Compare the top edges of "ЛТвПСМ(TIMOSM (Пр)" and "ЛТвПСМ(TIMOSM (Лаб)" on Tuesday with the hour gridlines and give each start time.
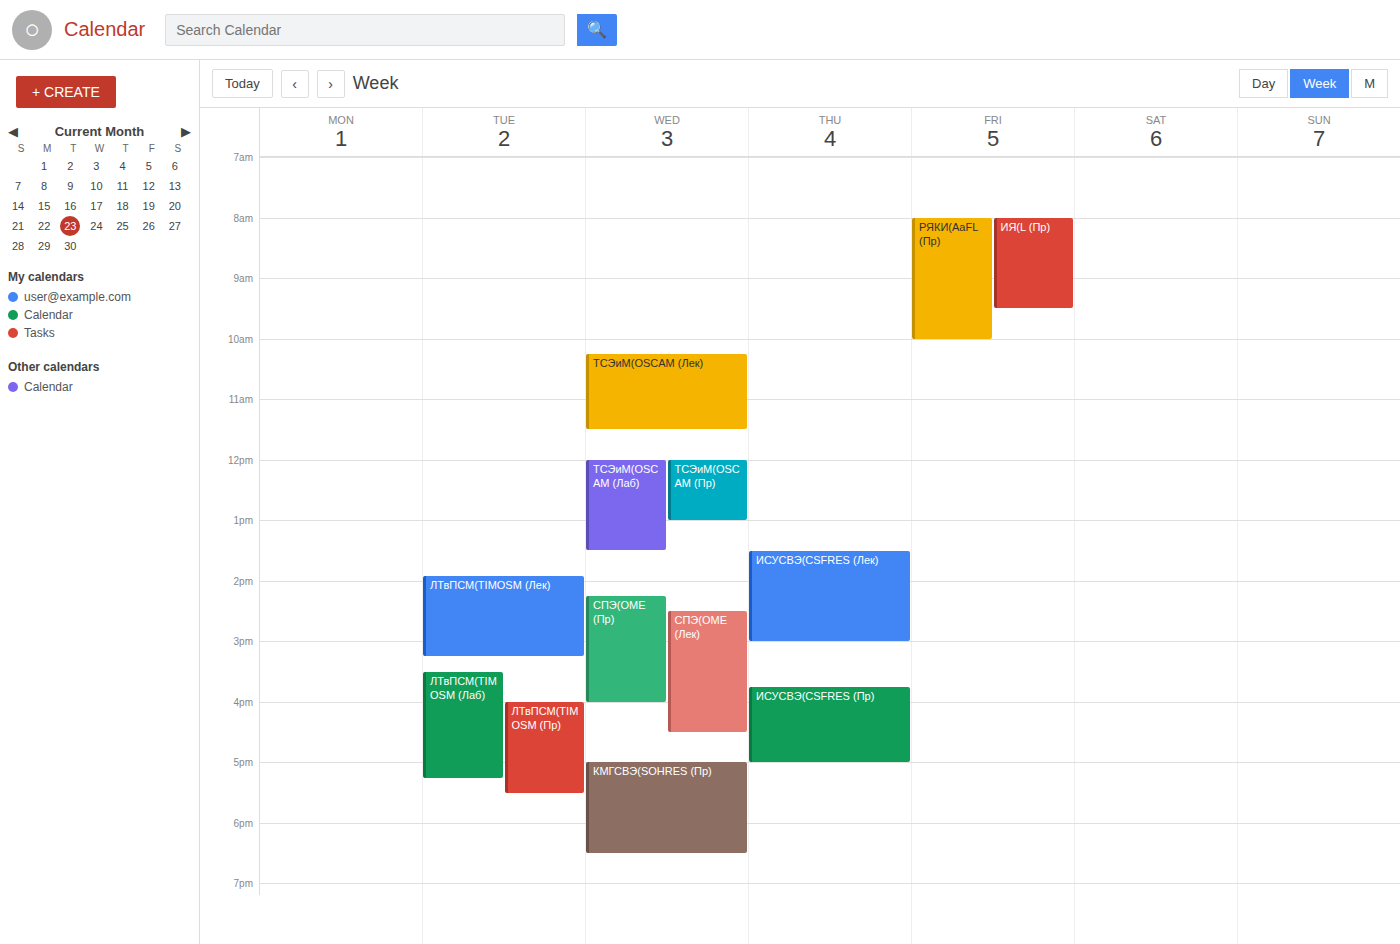
"ЛТвПСМ(TIMOSM (Пр)": 4:00 PM, exactly on the 4 PM line. "ЛТвПСМ(TIMOSM (Лаб)": 3:30 PM, halfway between the 3 PM and 4 PM lines.